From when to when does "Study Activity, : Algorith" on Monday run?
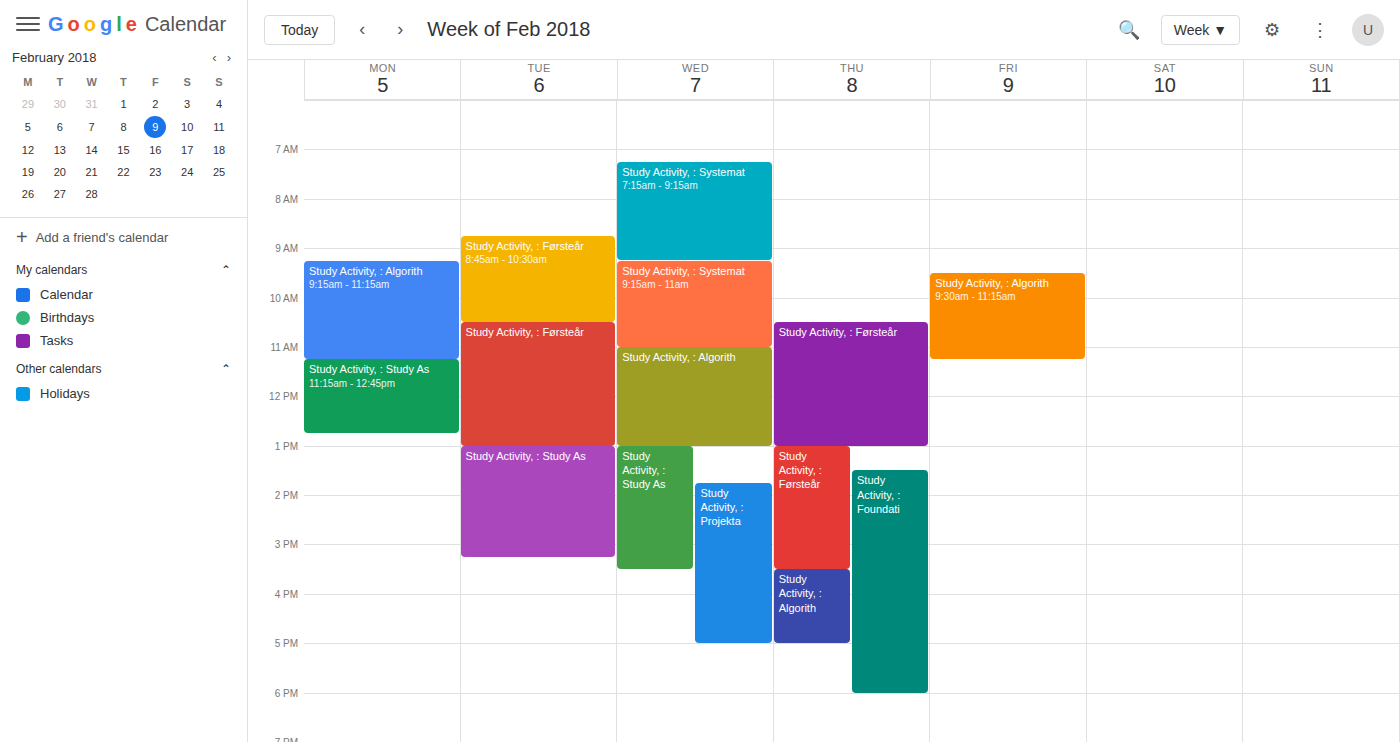
9:15 AM to 11:15 AM